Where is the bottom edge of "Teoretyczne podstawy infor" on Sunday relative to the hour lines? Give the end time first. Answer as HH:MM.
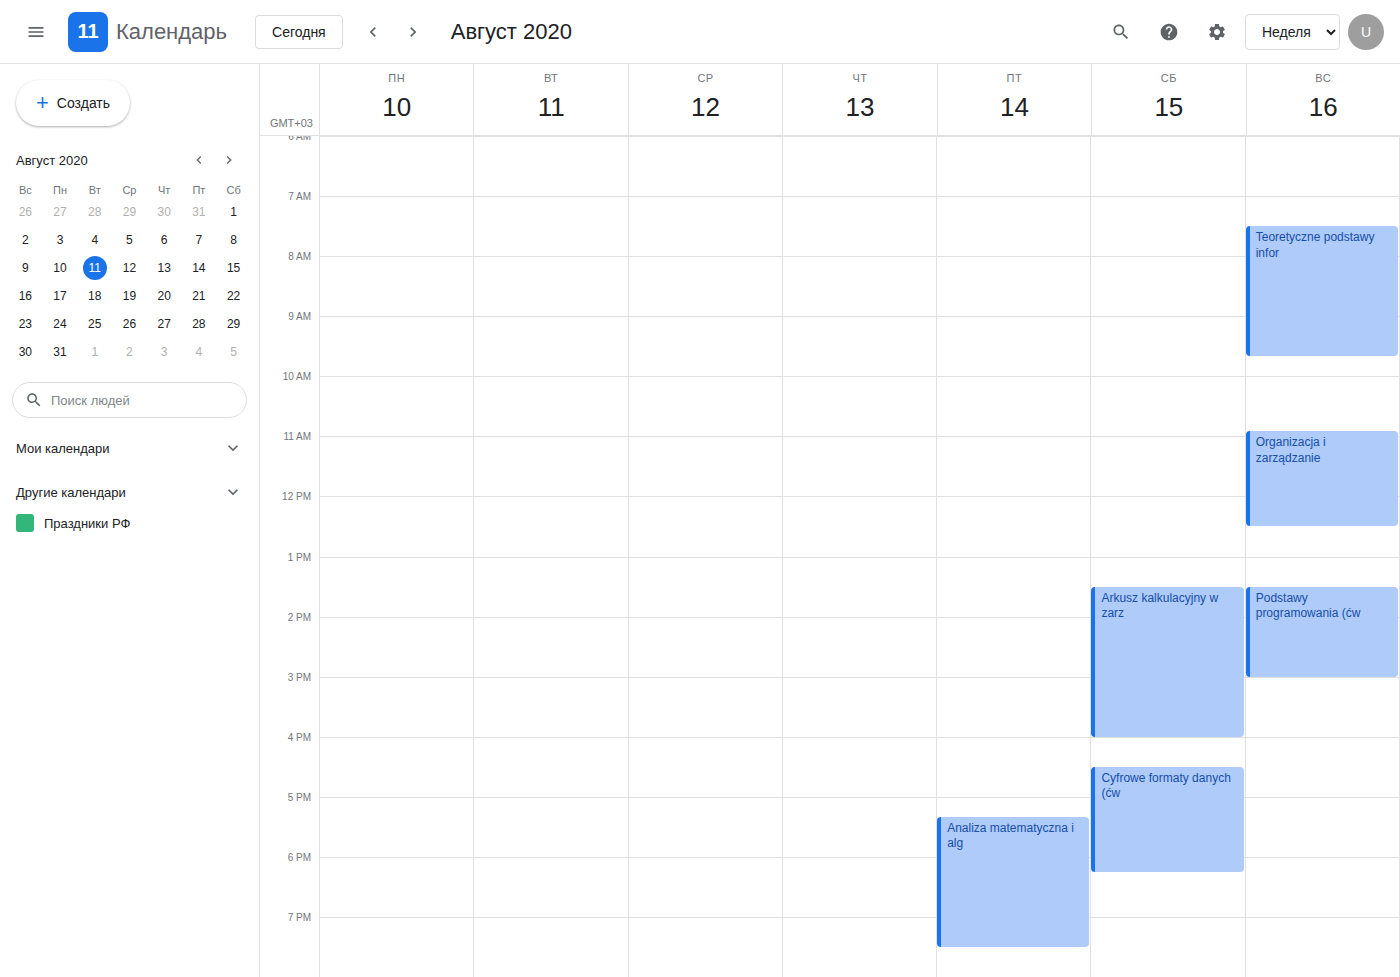
09:40 -- neither: 40 minutes below the 09:00 line and 20 minutes above the 10:00 line.